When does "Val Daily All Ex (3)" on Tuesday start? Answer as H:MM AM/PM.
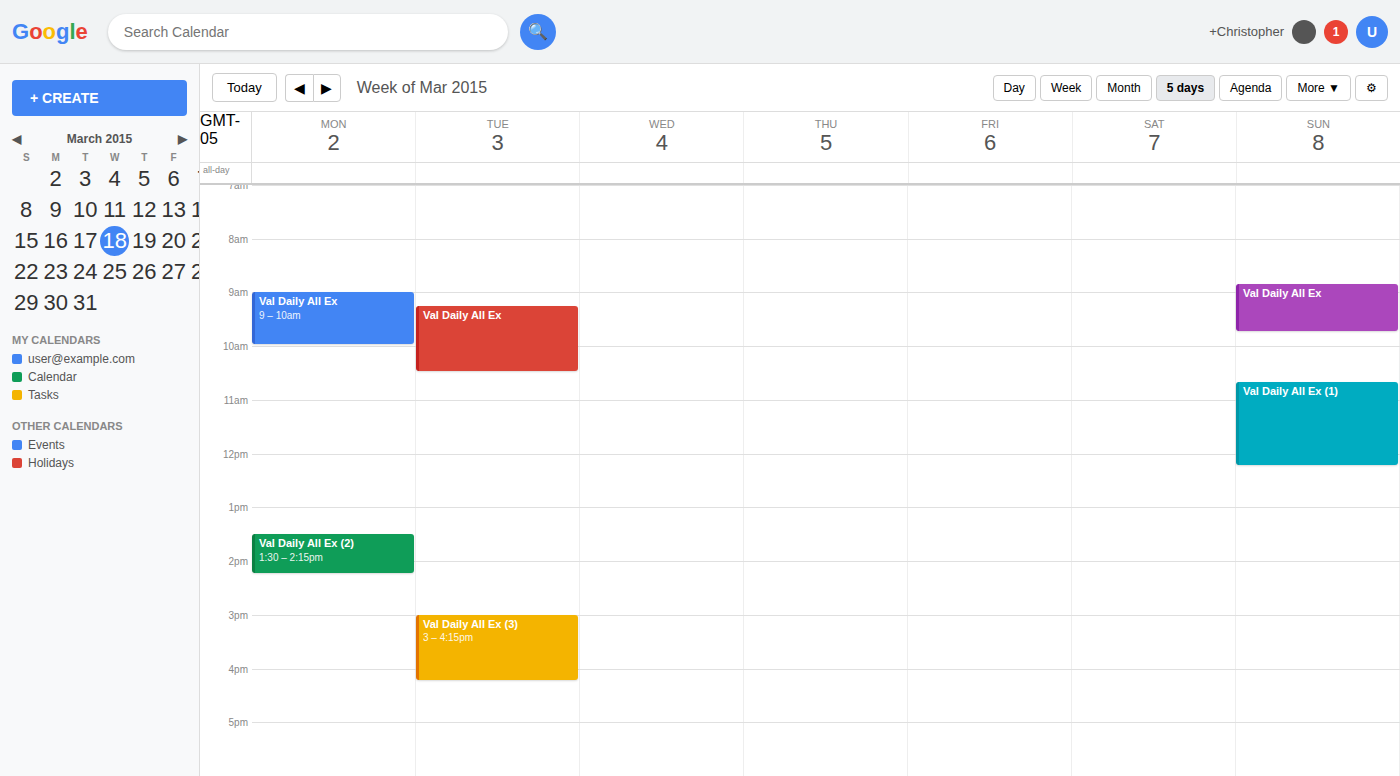
3:00 PM